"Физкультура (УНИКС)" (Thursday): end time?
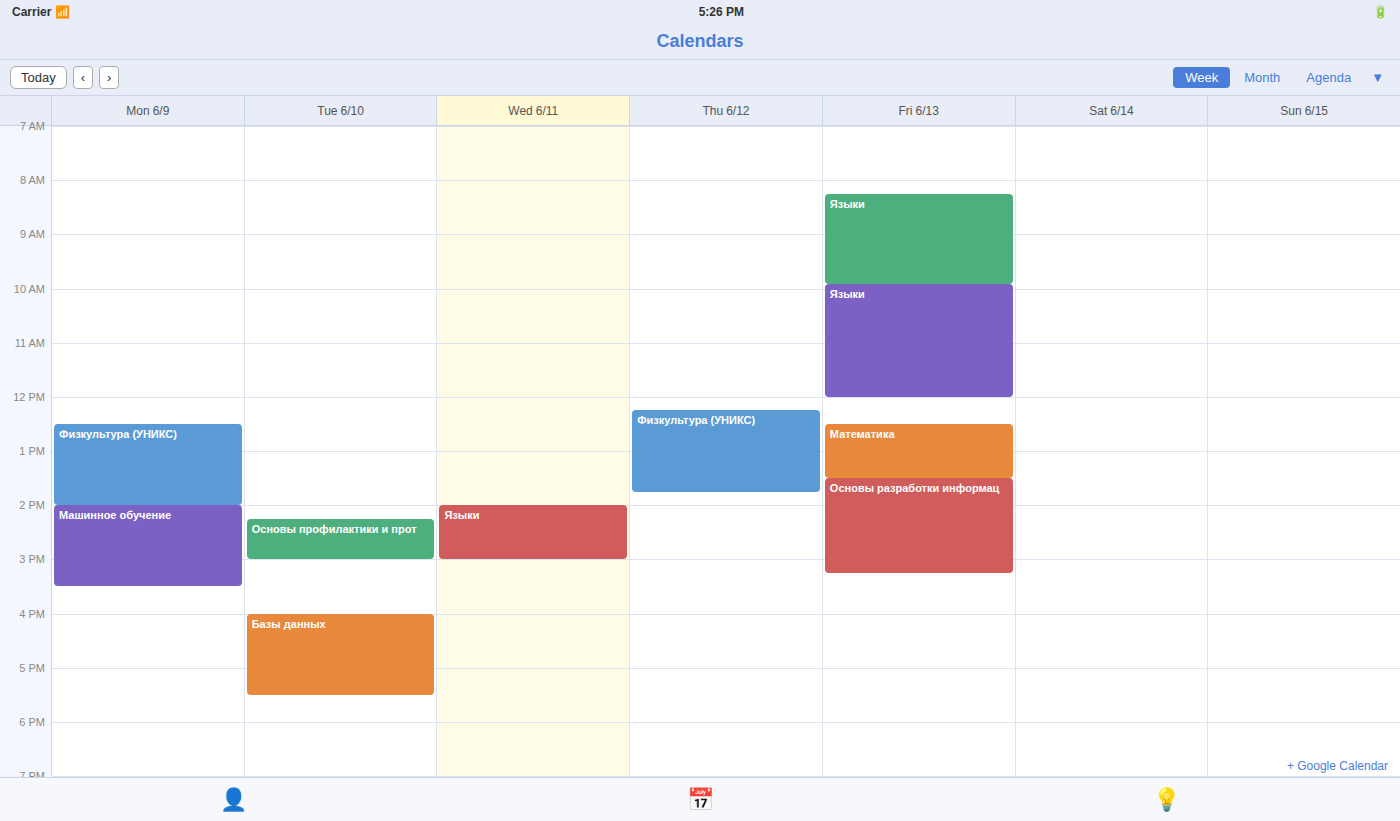
1:45 PM